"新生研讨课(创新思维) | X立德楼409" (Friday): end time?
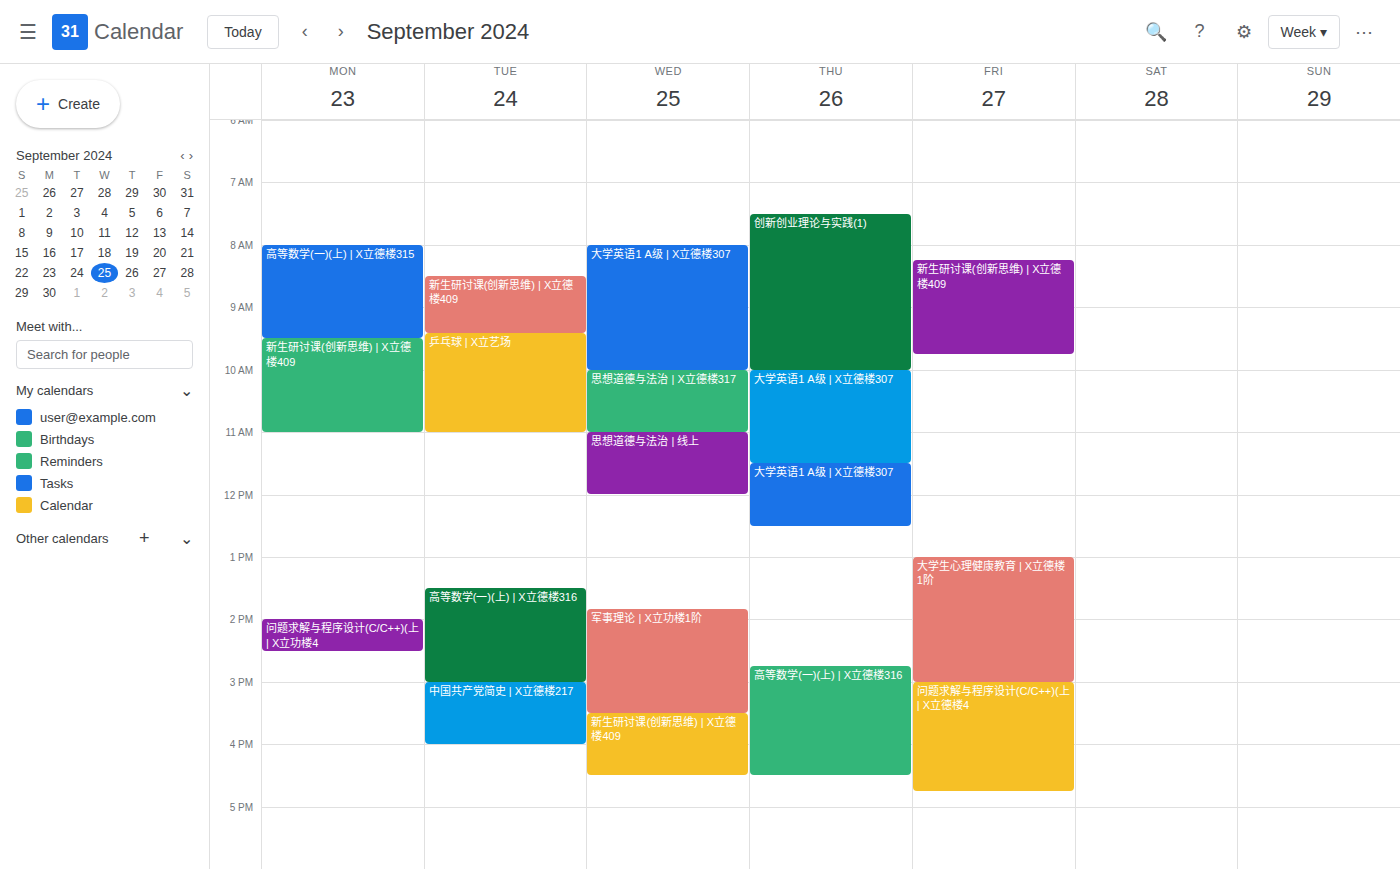
9:45 AM